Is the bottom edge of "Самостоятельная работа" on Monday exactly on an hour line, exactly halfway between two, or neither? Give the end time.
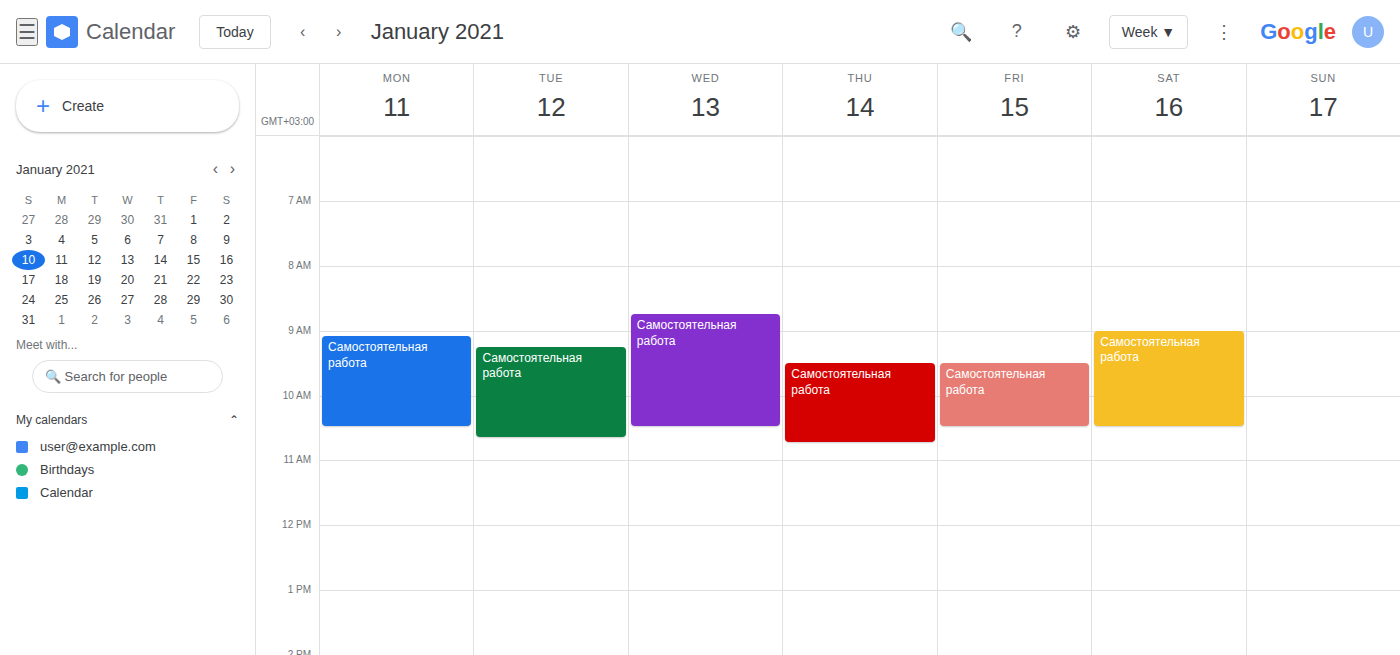
10:30 -- halfway between the 10:00 and 11:00 lines.